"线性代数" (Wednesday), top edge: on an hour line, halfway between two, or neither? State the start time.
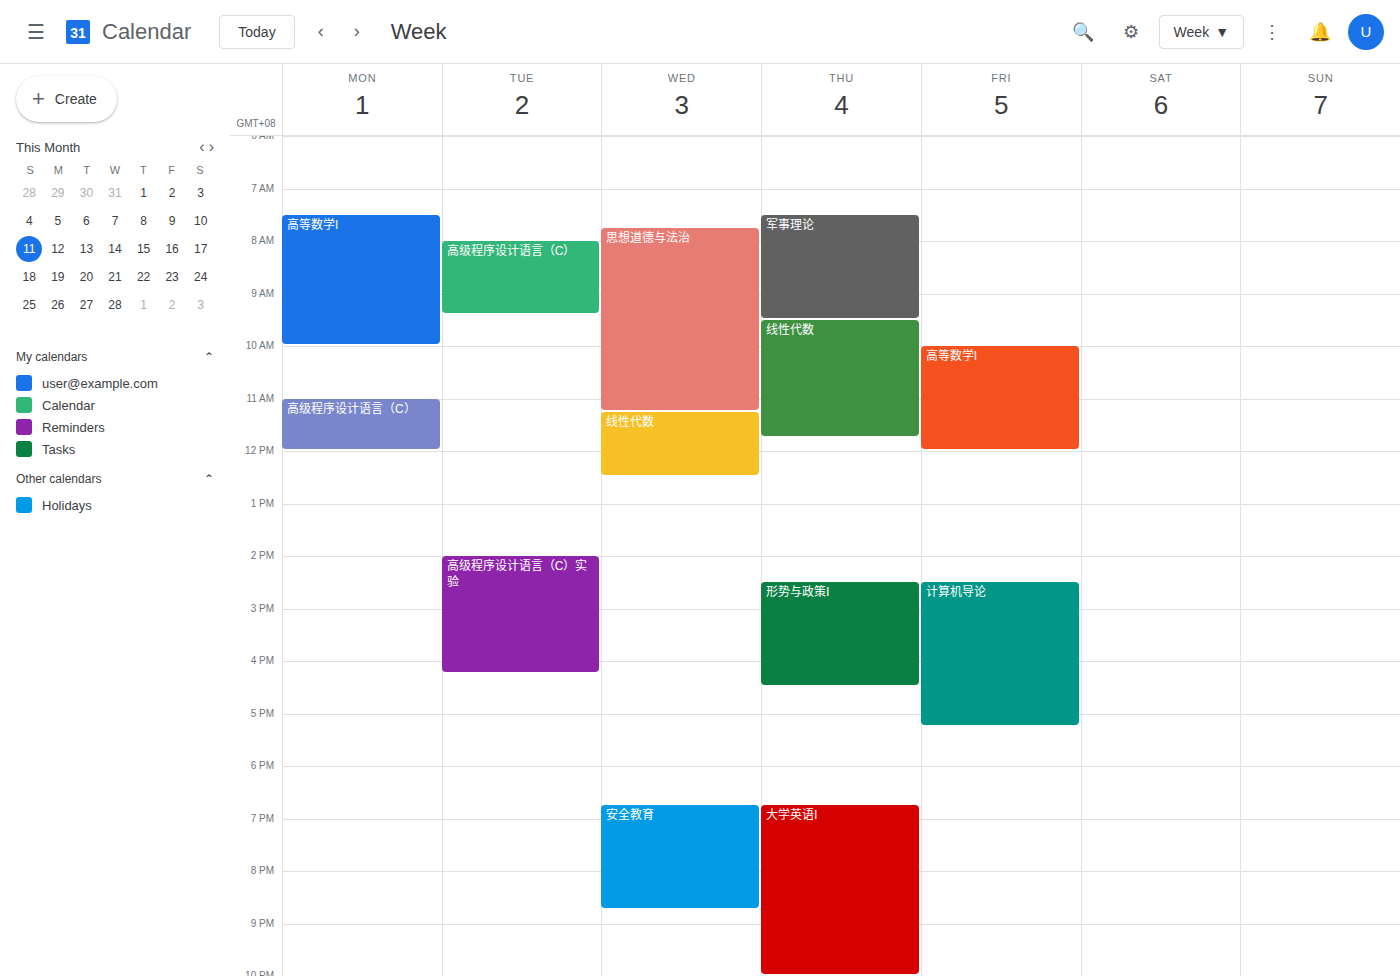
11:15 -- neither: a quarter of the way from the 11:00 line to the 12:00 line.